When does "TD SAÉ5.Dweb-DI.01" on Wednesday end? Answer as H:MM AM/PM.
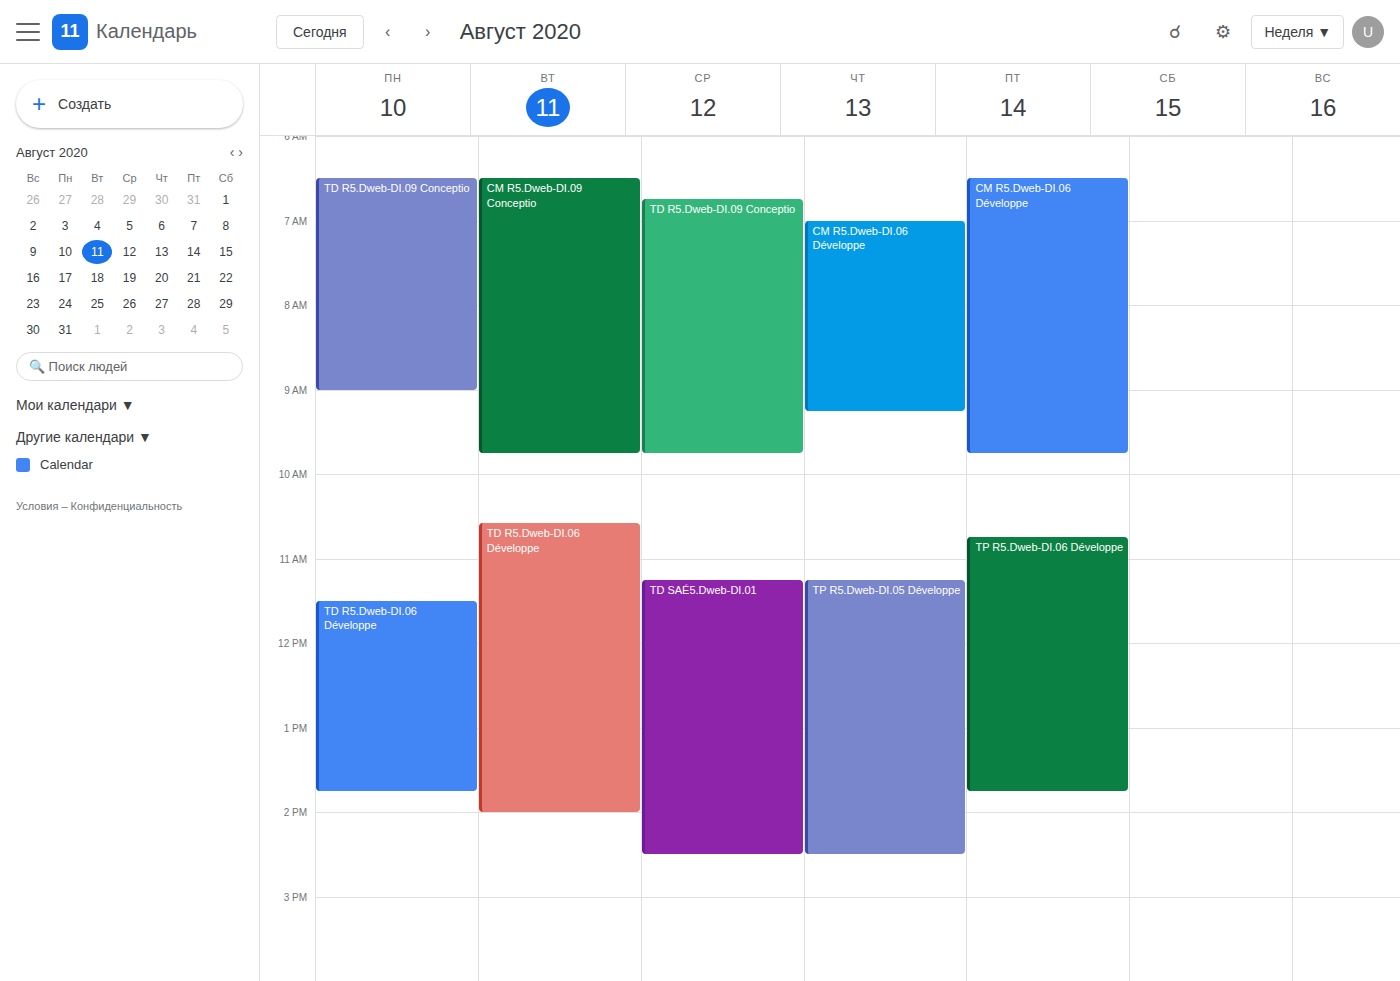
2:30 PM